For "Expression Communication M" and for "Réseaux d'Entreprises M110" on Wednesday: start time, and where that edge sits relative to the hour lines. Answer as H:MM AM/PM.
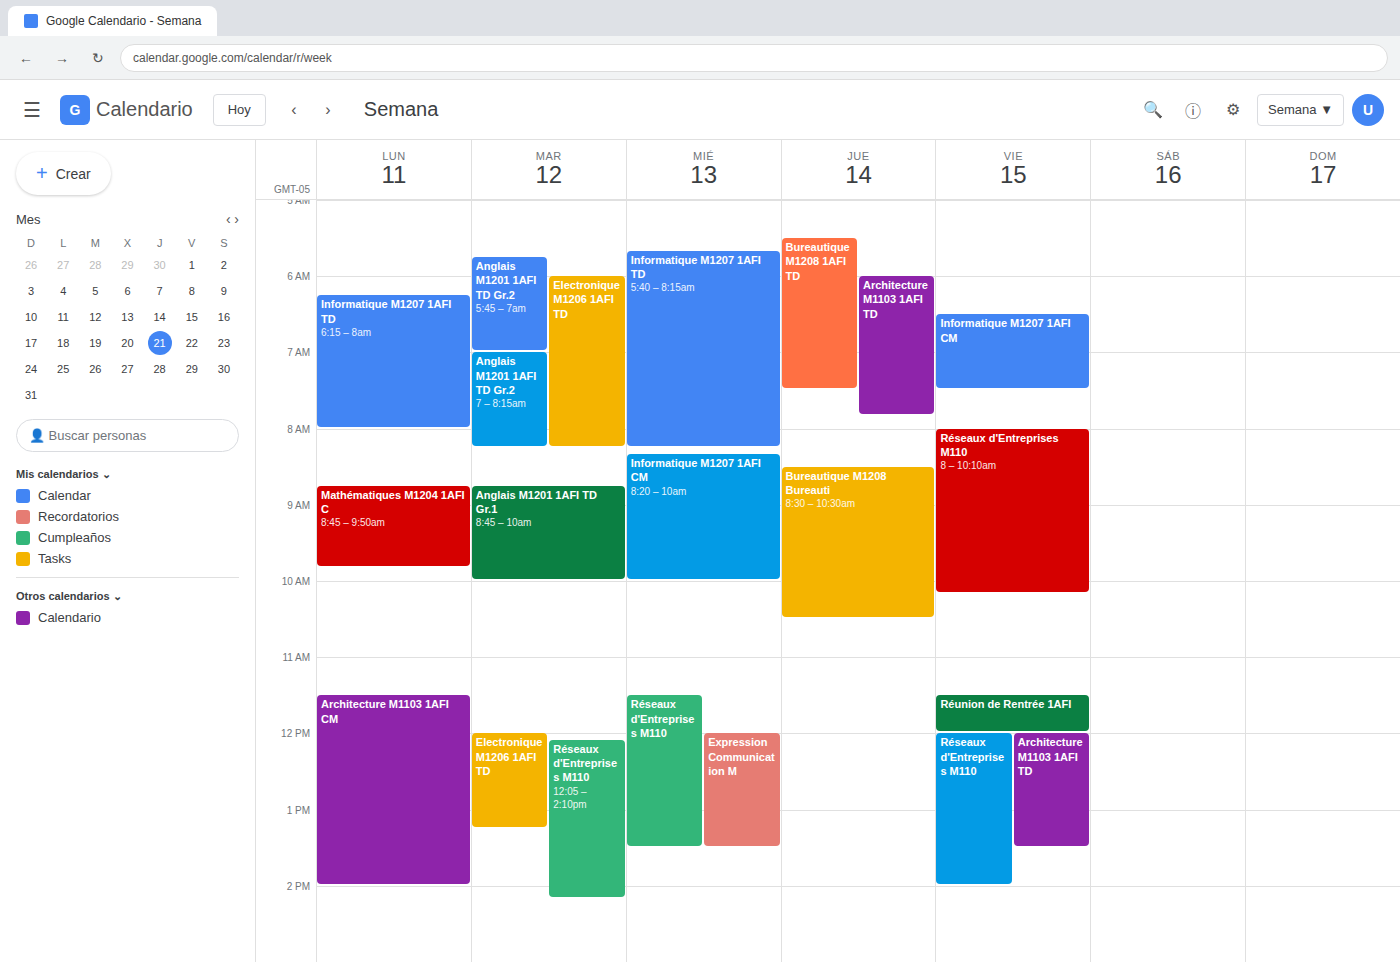
"Expression Communication M": 12:00 PM, exactly on the 12 PM line. "Réseaux d'Entreprises M110": 11:30 AM, halfway between the 11 AM and 12 PM lines.